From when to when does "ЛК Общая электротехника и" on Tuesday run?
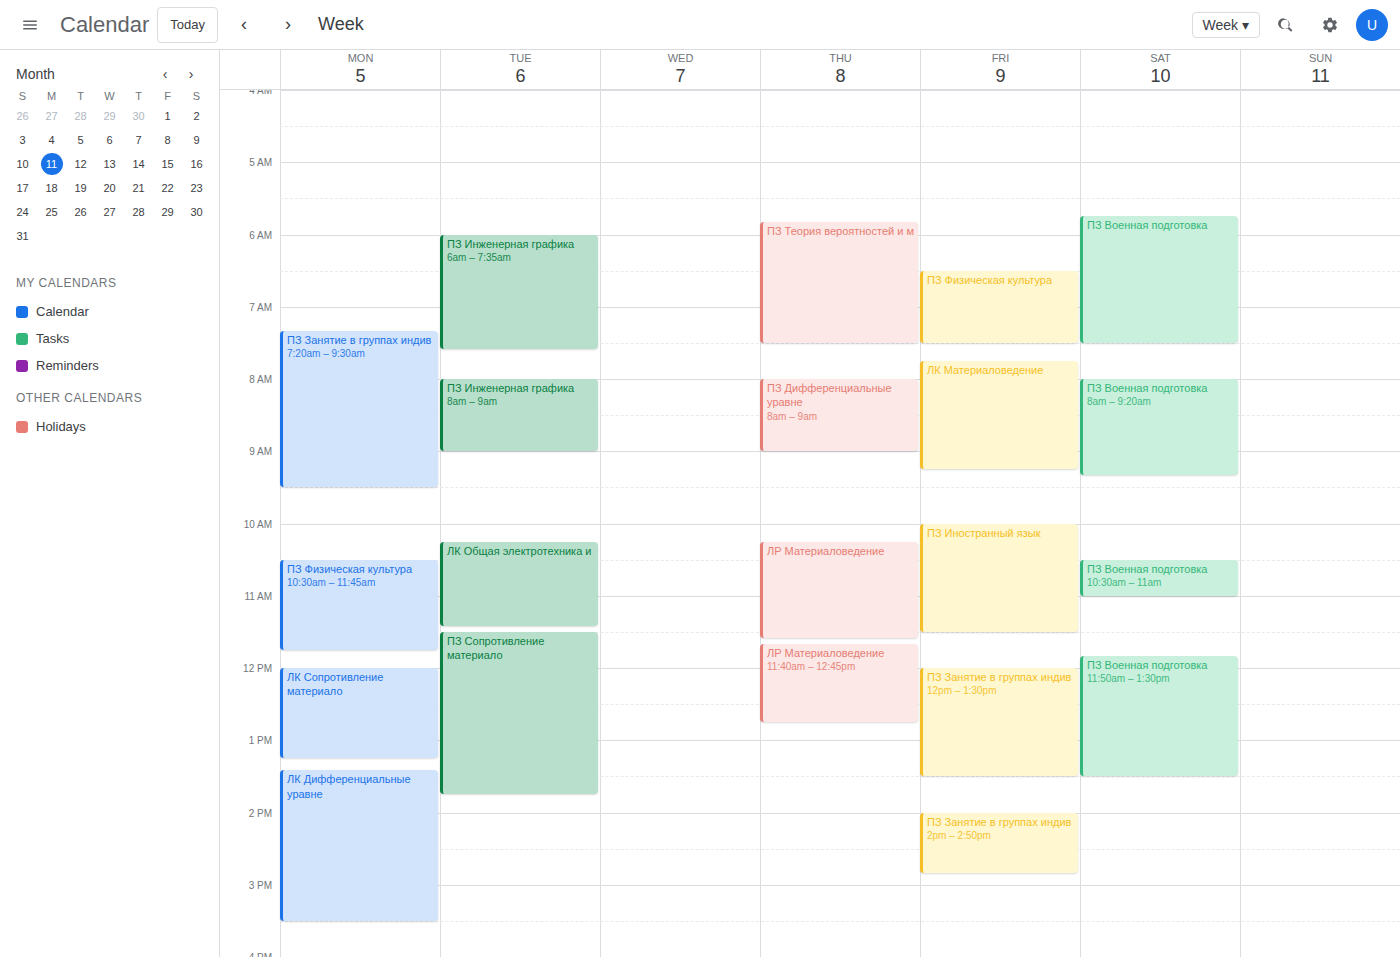
10:15 to 11:25